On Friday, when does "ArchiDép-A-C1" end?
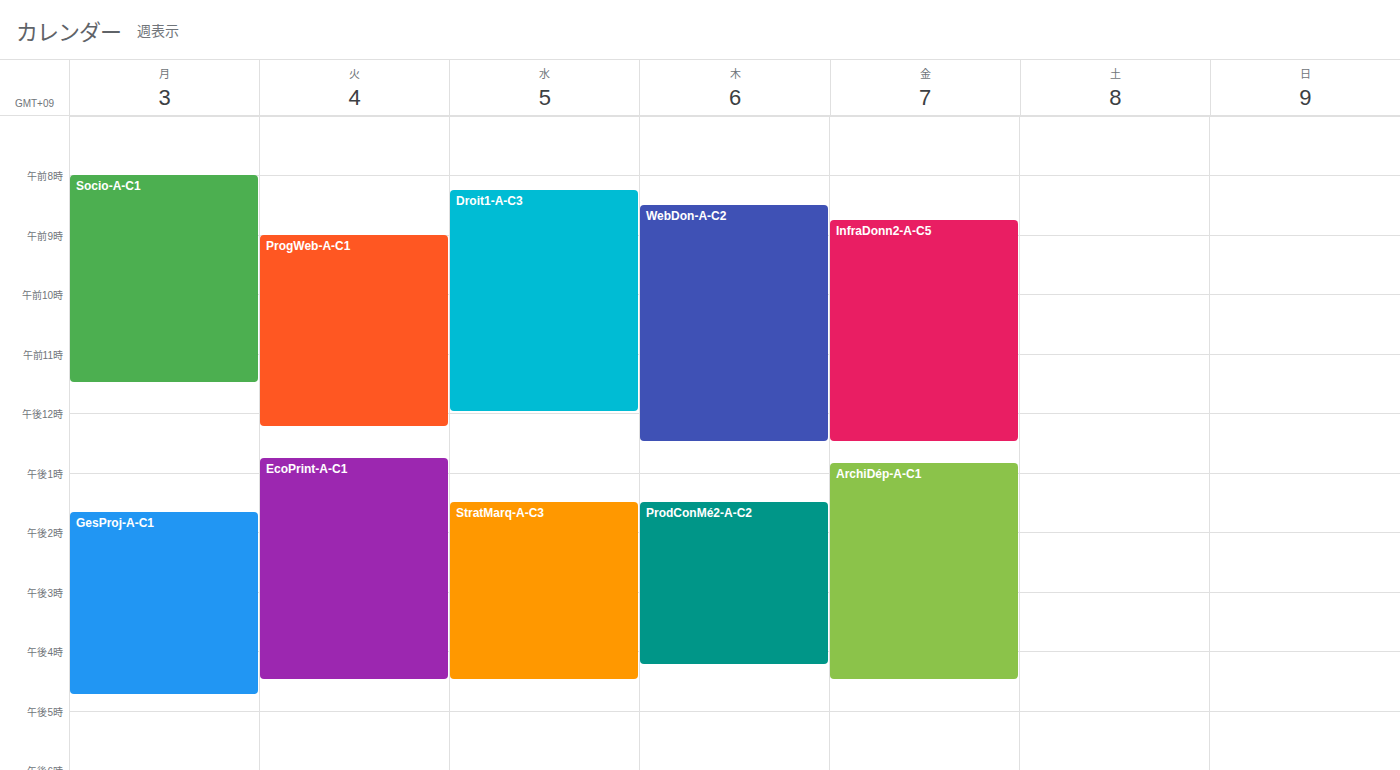
4:30 PM